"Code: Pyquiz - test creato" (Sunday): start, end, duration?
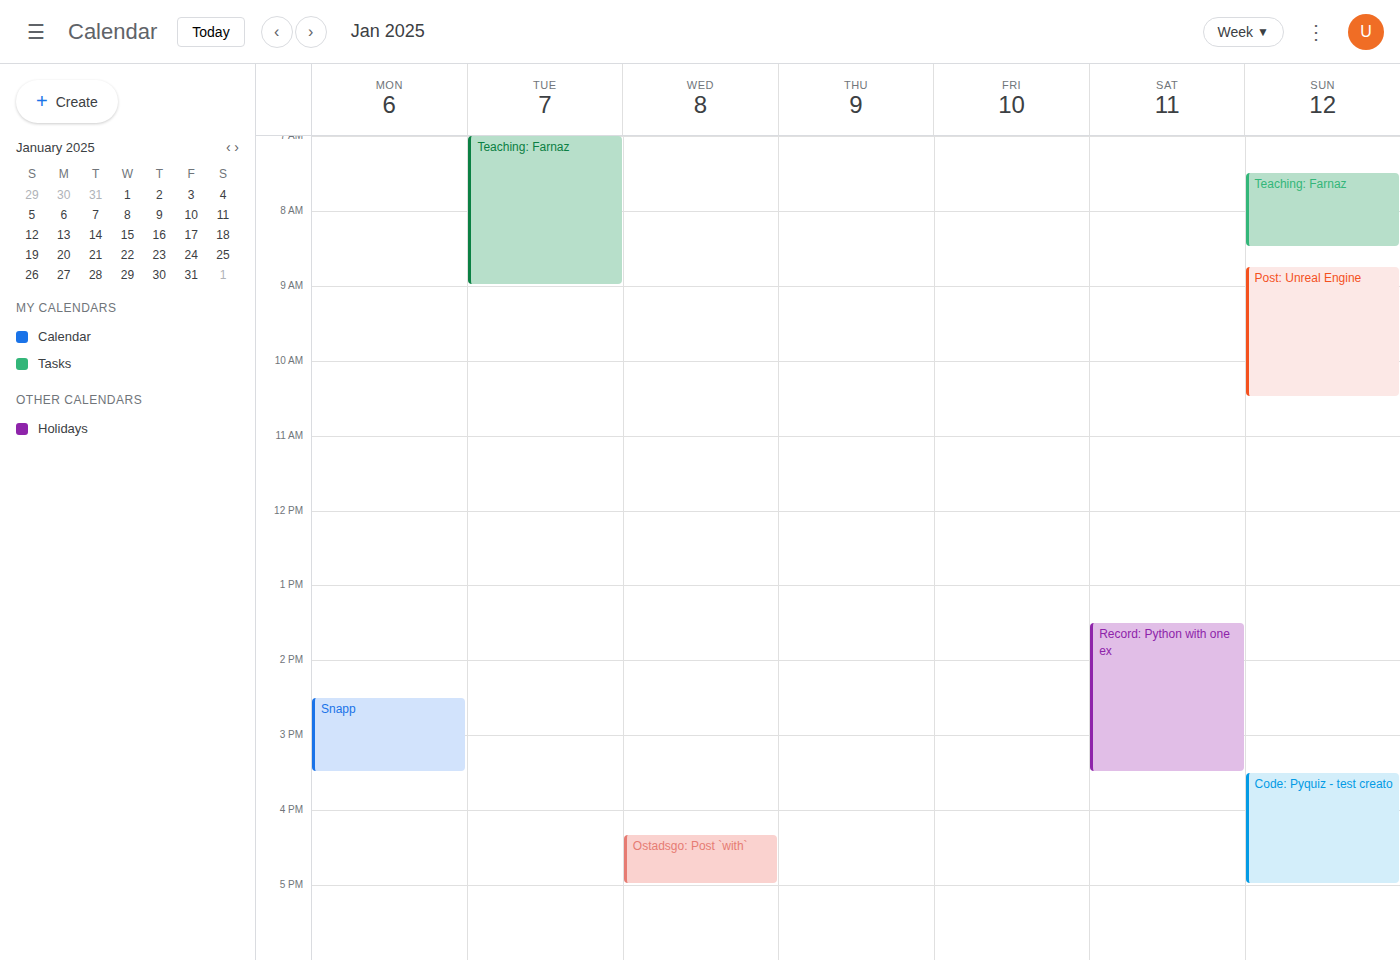
3:30 PM to 5:00 PM, 1 hour 30 minutes